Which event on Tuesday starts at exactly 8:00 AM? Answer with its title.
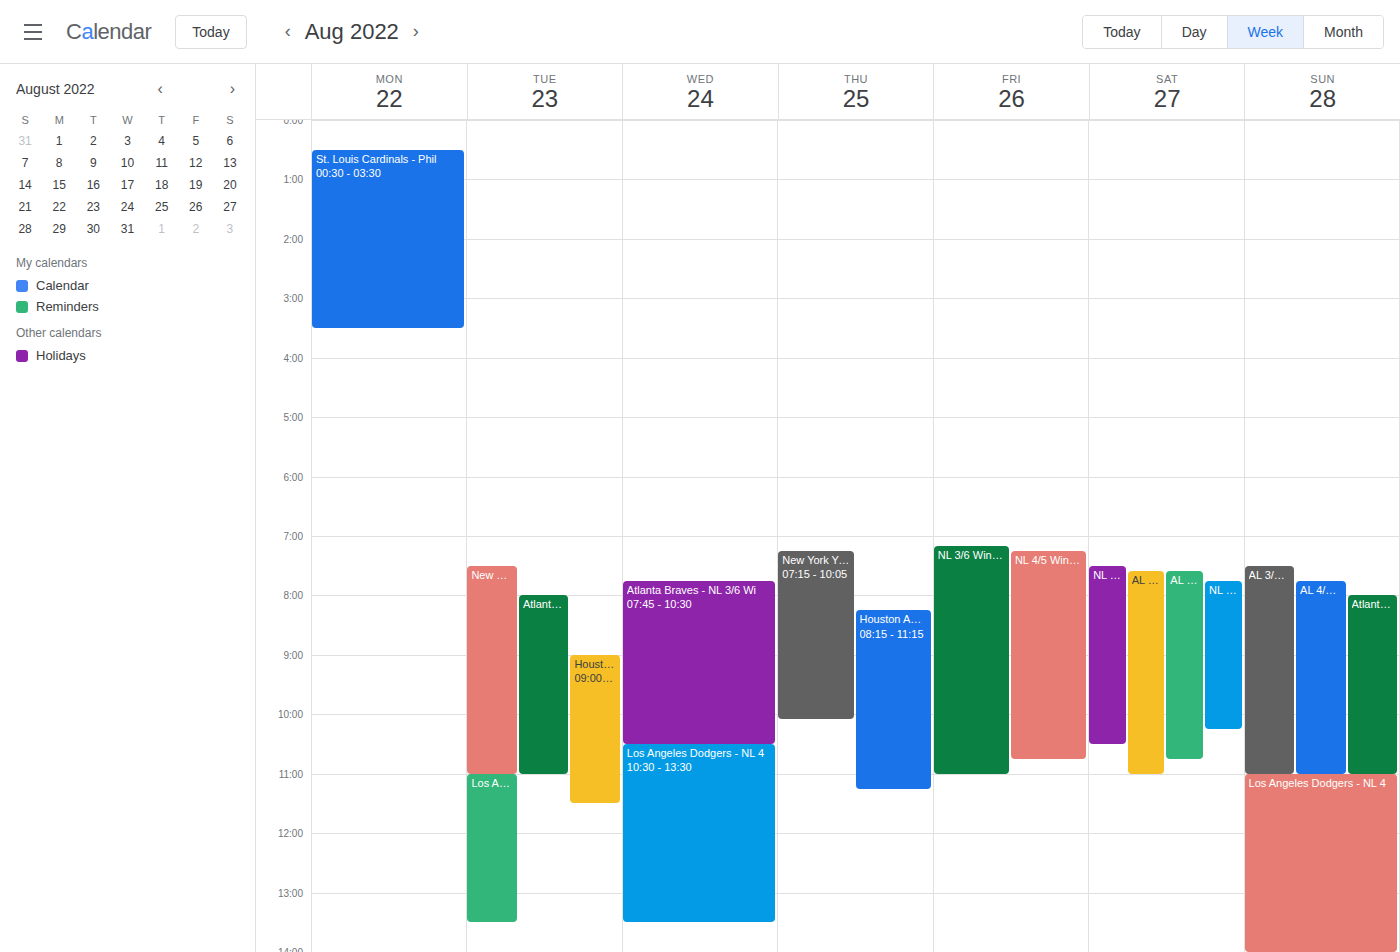
"Atlanta Braves - NL 3/6 Wi"